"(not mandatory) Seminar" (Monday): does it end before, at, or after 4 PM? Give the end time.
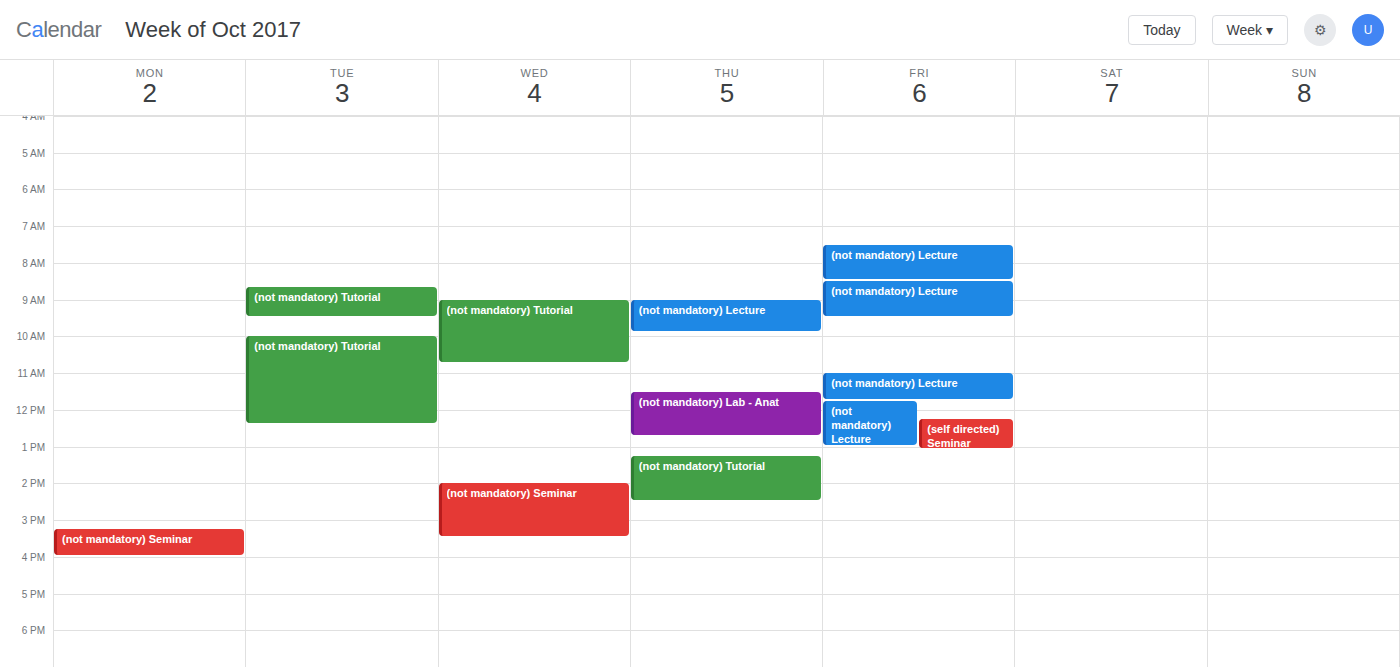
4:00 PM -- exactly at 4 PM, on the 4 PM line.